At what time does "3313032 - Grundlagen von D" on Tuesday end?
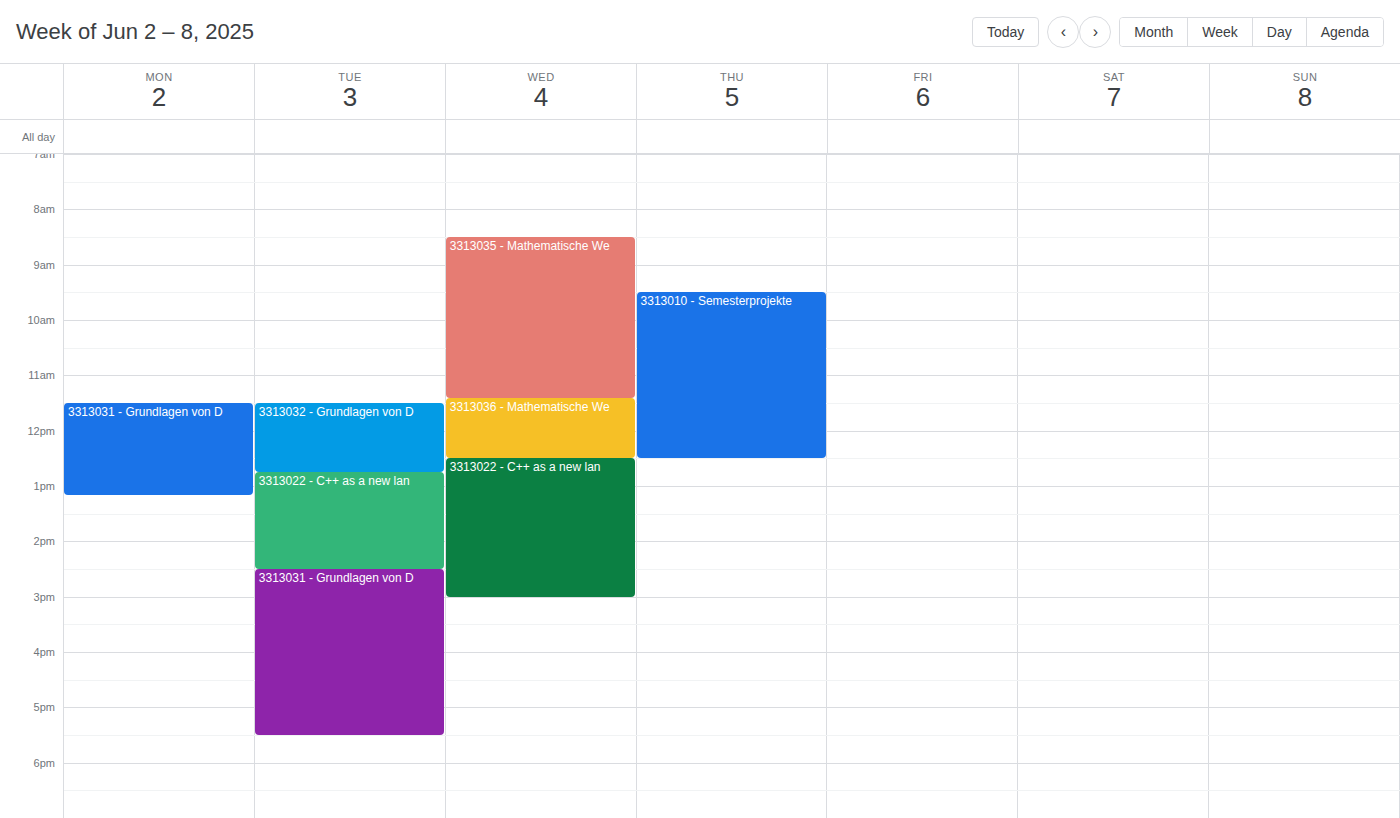
12:45